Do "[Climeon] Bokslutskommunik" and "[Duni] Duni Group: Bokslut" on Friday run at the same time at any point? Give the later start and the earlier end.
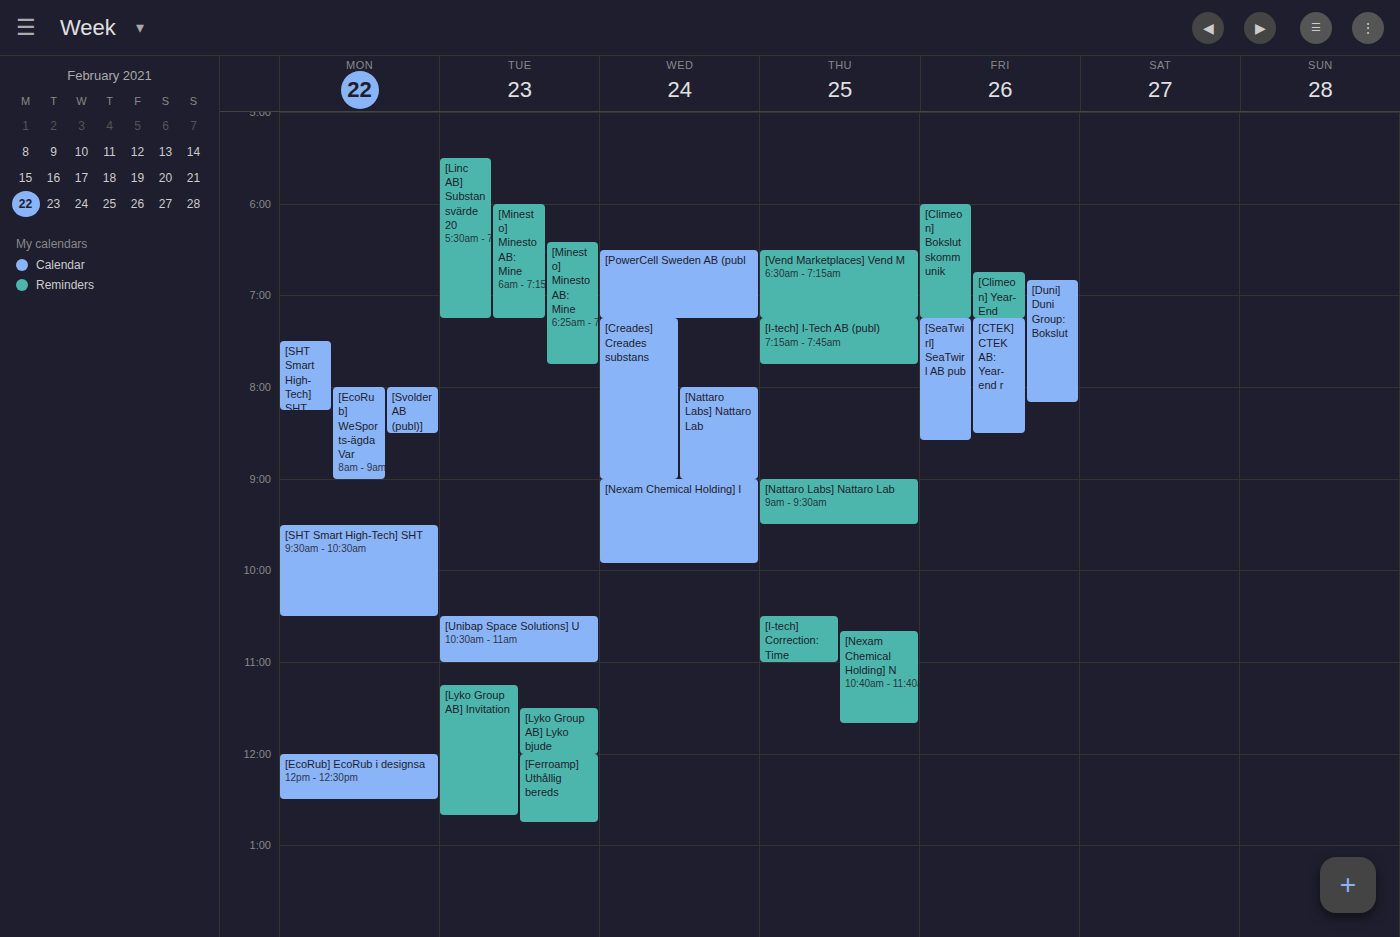
"[Duni] Duni Group: Bokslut" starts at 06:50, before "[Climeon] Bokslutskommunik" ends at 07:15 -- they overlap.